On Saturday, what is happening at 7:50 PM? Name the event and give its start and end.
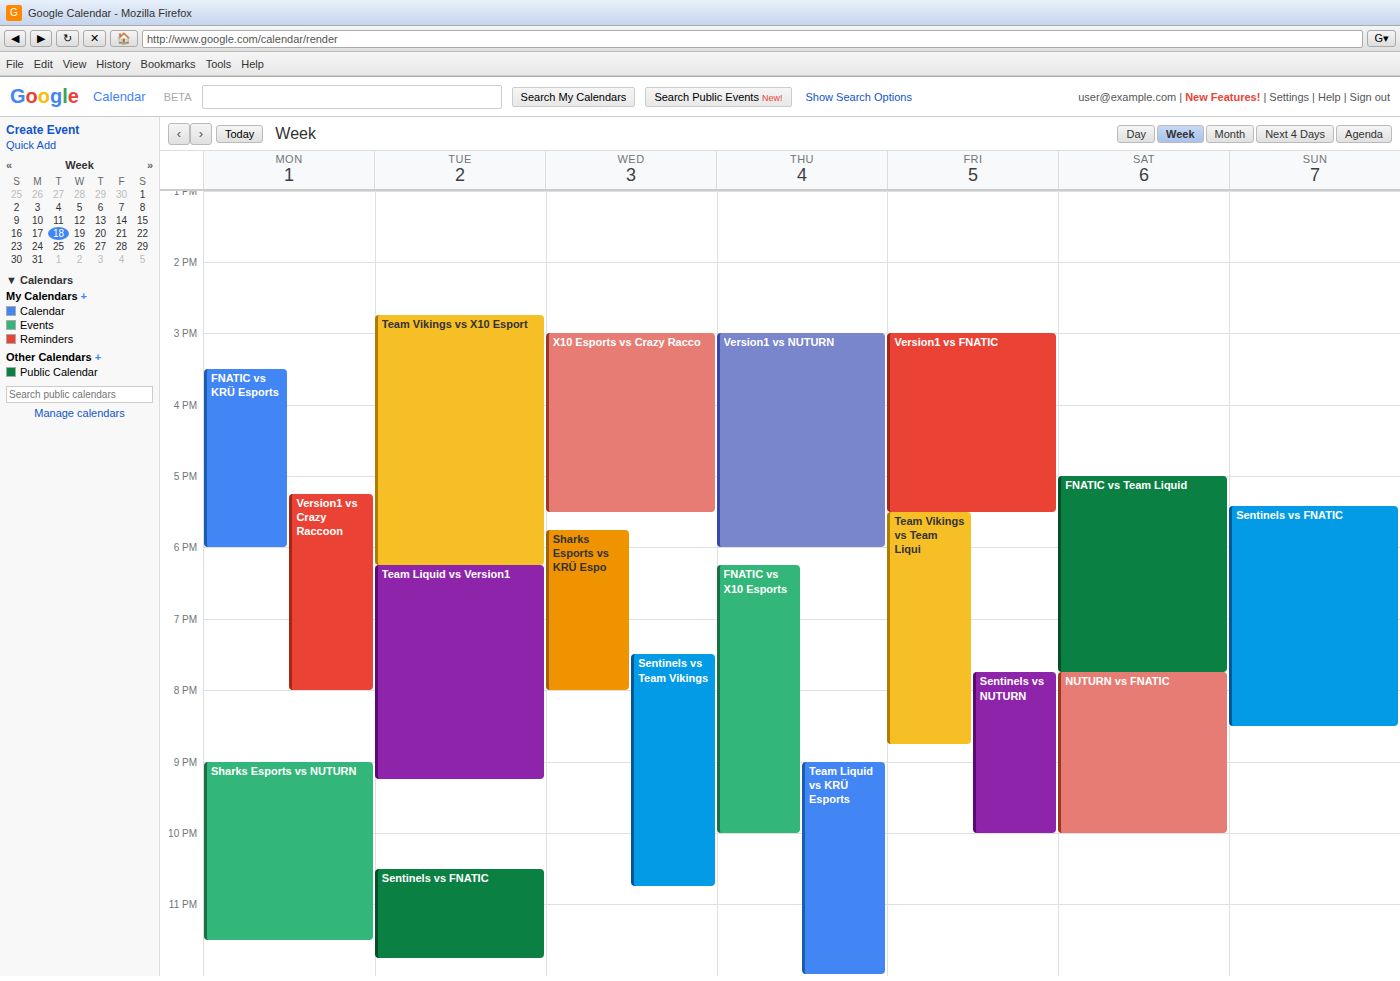
"NUTURN vs FNATIC", 7:45 PM to 10:00 PM